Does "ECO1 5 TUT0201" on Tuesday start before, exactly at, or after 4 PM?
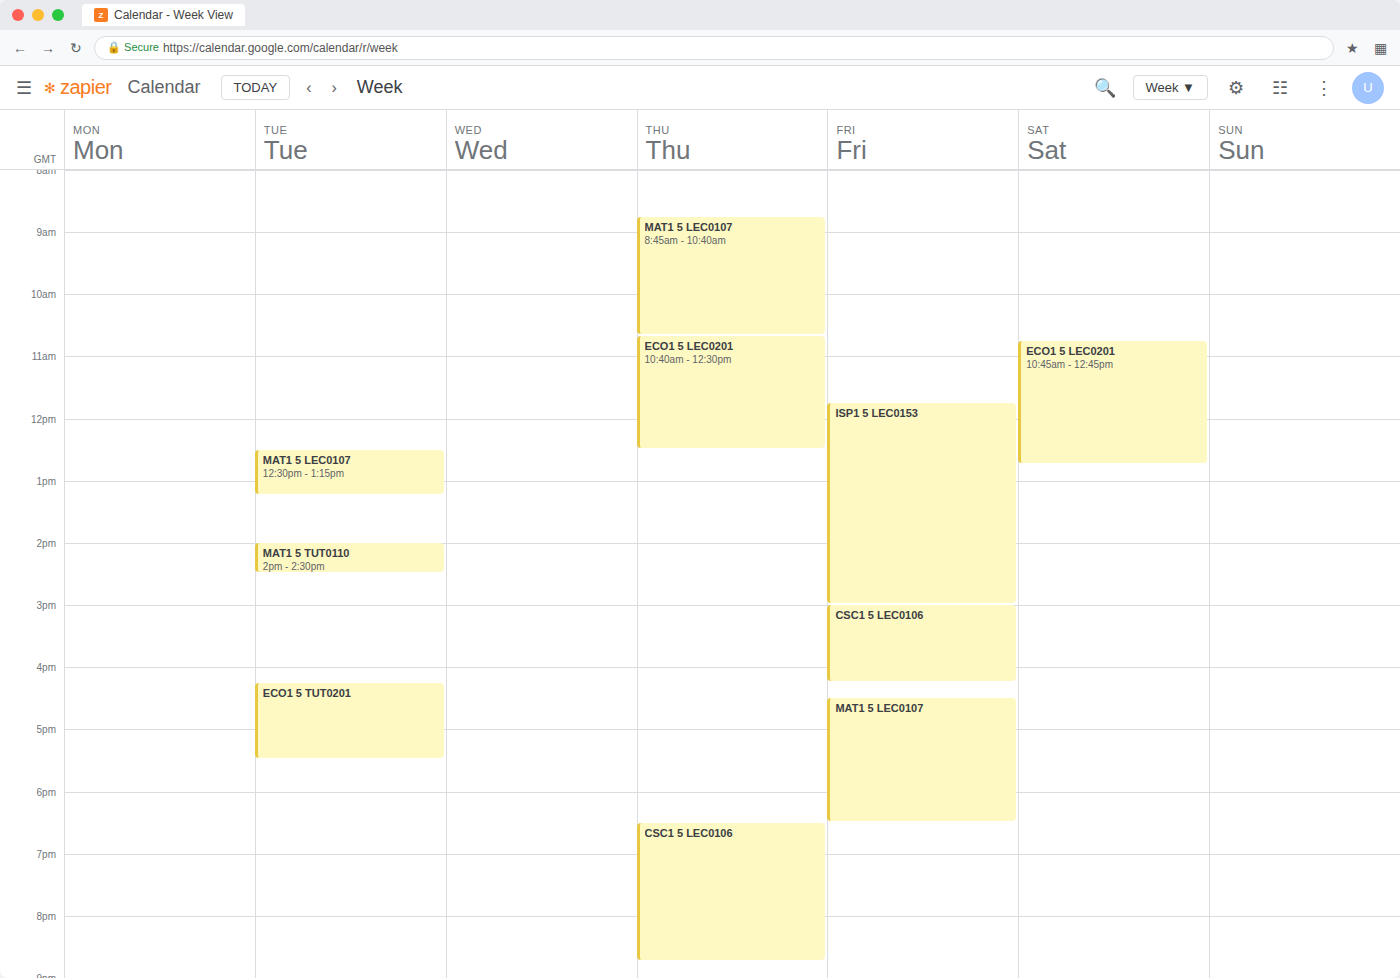
4:15 PM -- after 4 PM, 15 minutes below the 4 PM line.